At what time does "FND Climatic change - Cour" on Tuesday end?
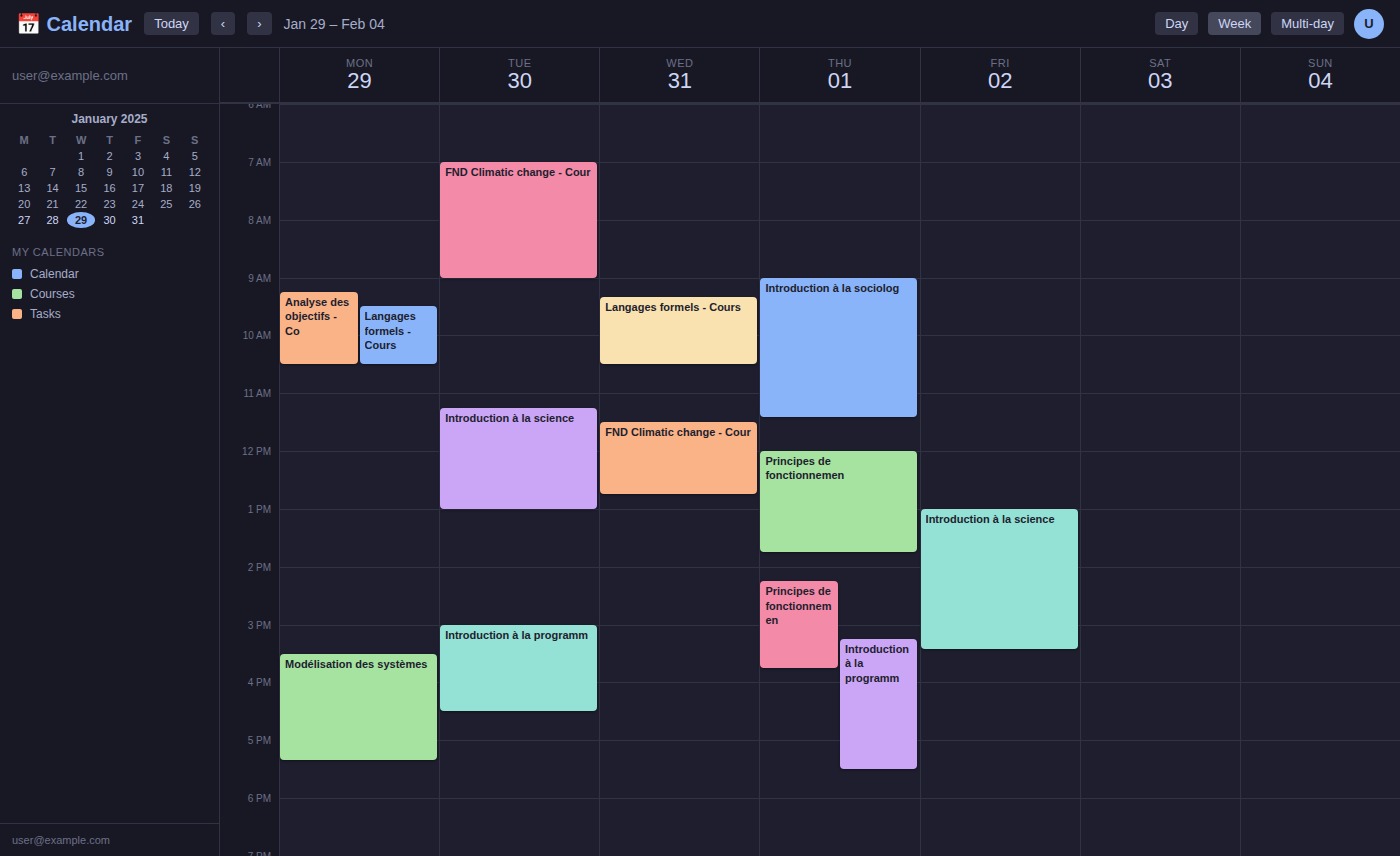
9:00 AM